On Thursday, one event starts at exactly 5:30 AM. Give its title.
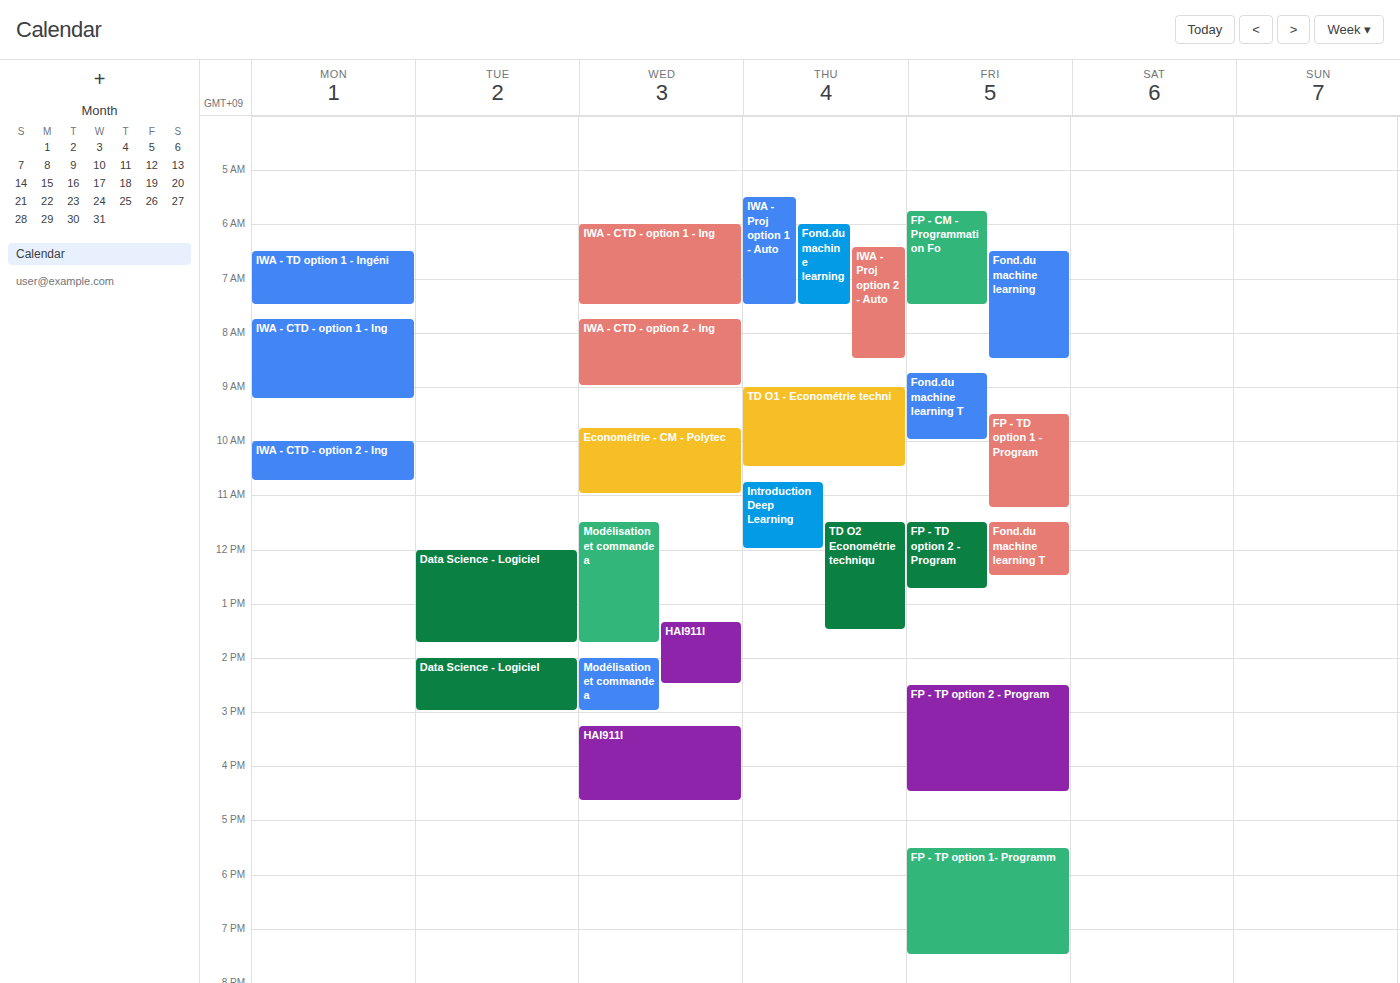
"IWA - Proj option 1 - Auto"